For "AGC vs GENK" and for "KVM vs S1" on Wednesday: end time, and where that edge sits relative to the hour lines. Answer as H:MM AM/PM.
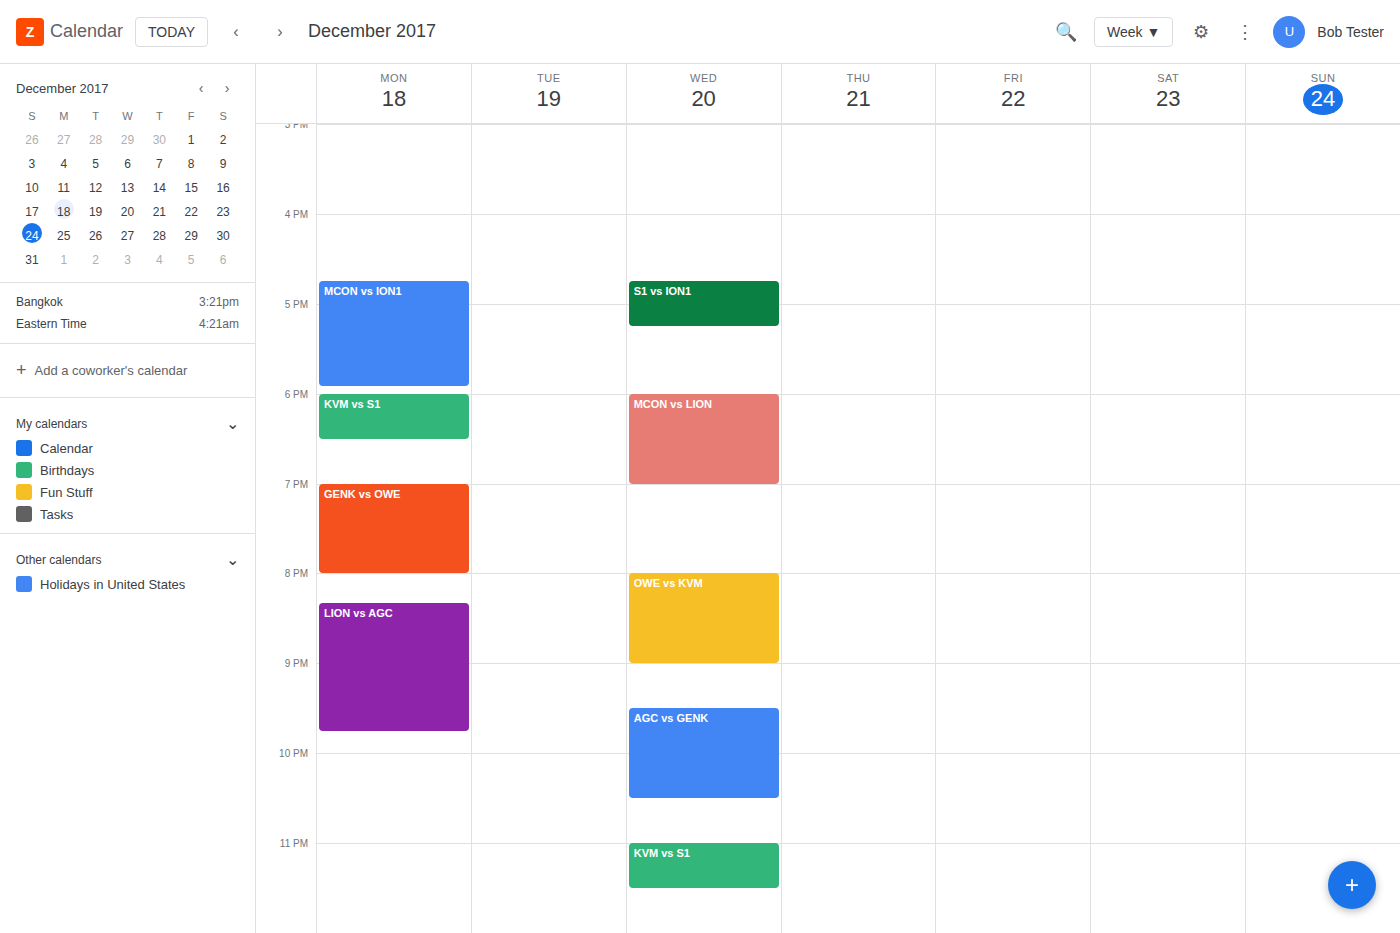
"AGC vs GENK": 10:30 PM, halfway between the 10 PM and 11 PM lines. "KVM vs S1": 11:30 PM, halfway between the 11 PM and 12 AM lines.